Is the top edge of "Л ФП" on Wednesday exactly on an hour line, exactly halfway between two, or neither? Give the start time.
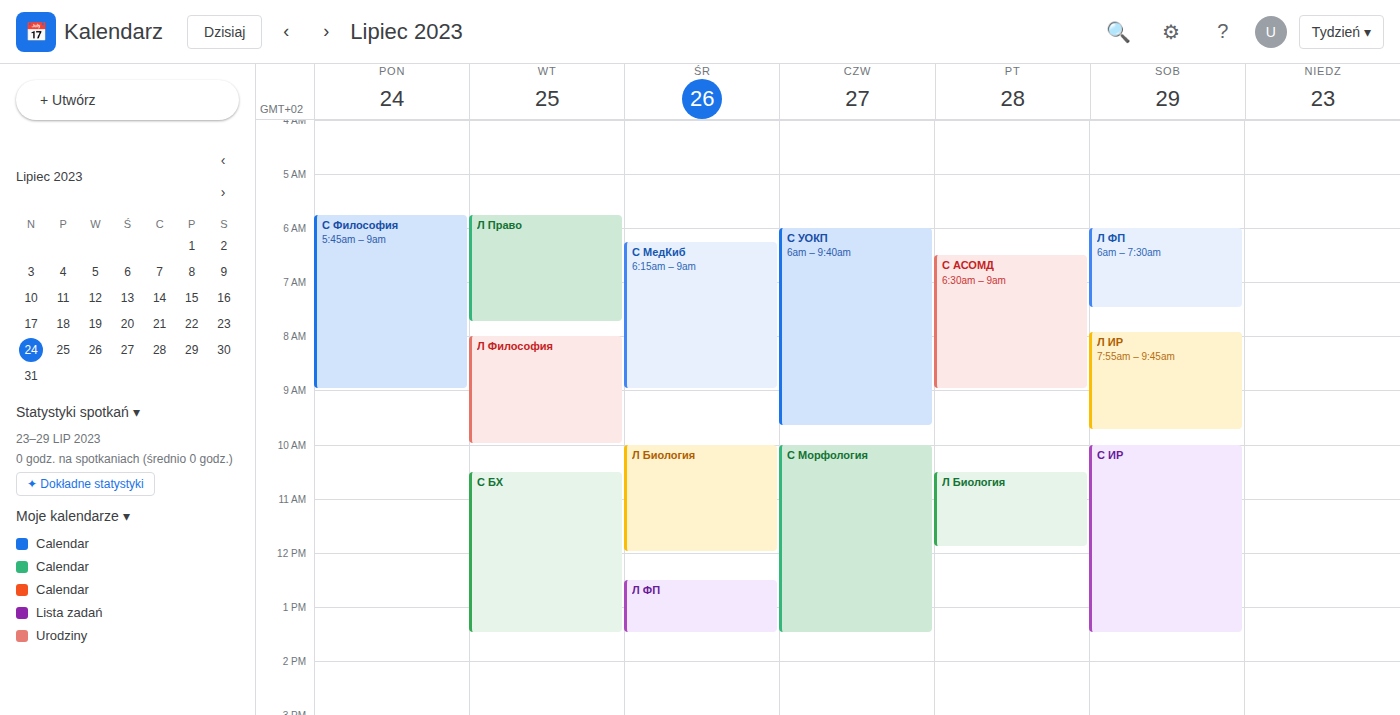
12:30 PM -- halfway between the 12 PM and 1 PM lines.